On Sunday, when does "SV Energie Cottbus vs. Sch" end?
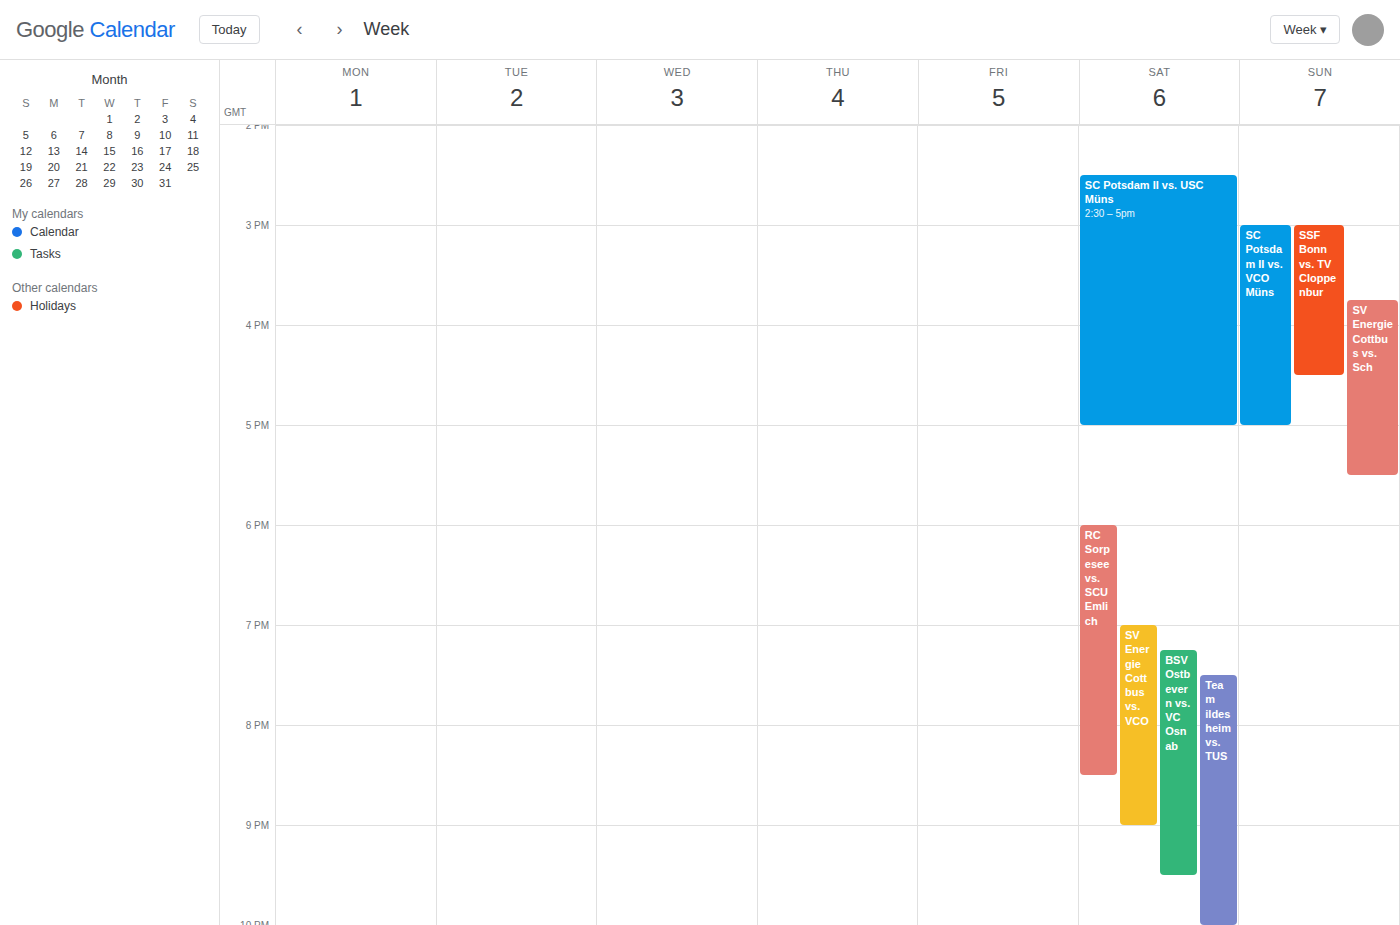
5:30 PM